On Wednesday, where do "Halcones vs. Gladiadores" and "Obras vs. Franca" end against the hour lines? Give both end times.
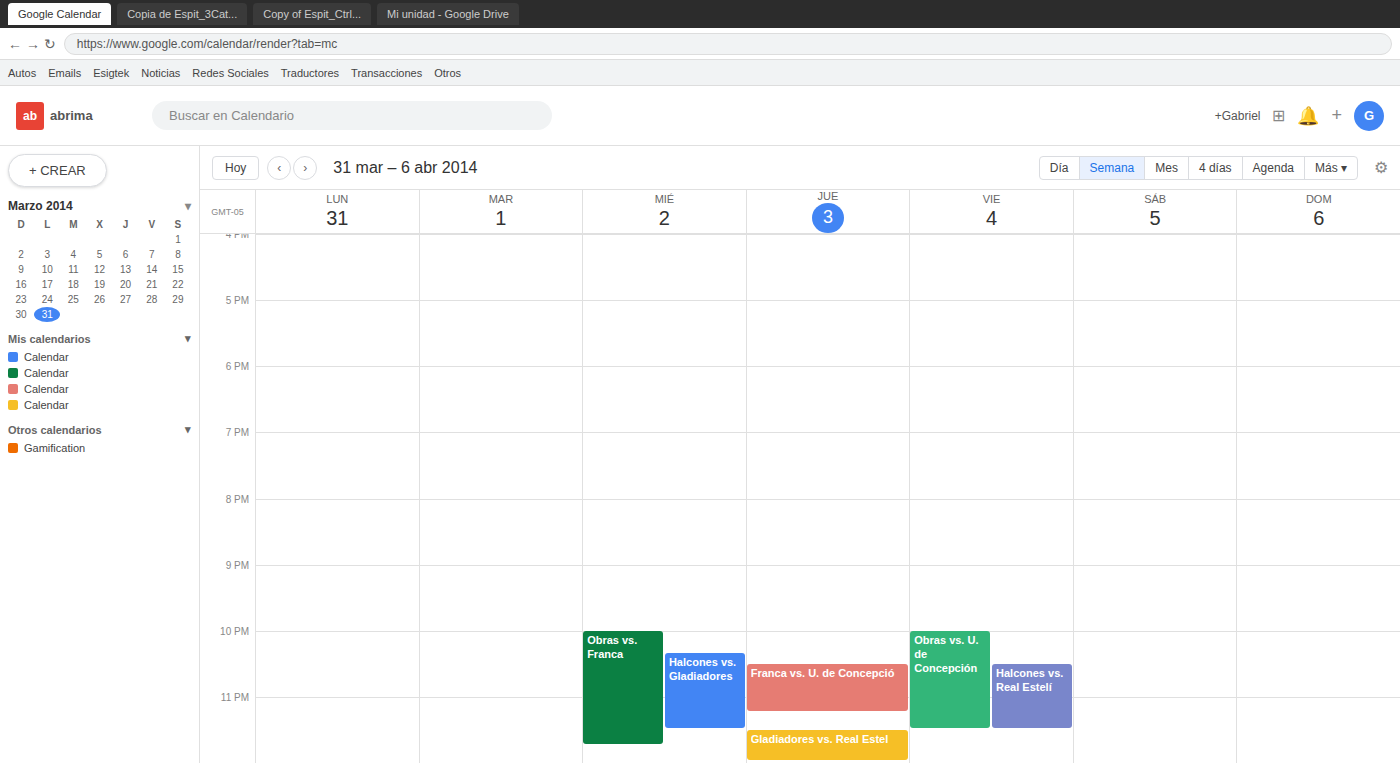
"Halcones vs. Gladiadores": 11:30 PM, halfway between the 11 PM and 12 AM lines. "Obras vs. Franca": 11:45 PM, neither: three quarters of the way from the 11 PM line to the 12 AM line.